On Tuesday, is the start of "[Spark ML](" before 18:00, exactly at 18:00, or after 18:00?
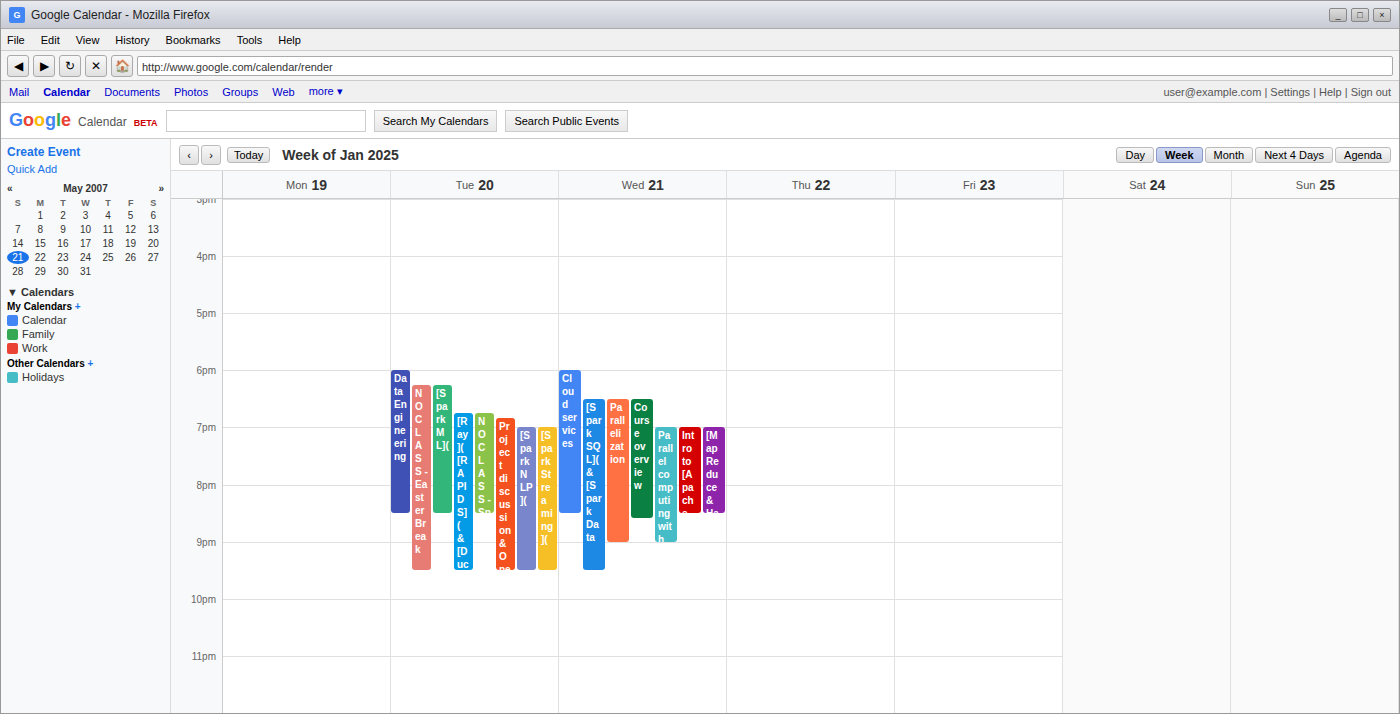
18:15 -- after 18:00, 15 minutes below the 18:00 line.